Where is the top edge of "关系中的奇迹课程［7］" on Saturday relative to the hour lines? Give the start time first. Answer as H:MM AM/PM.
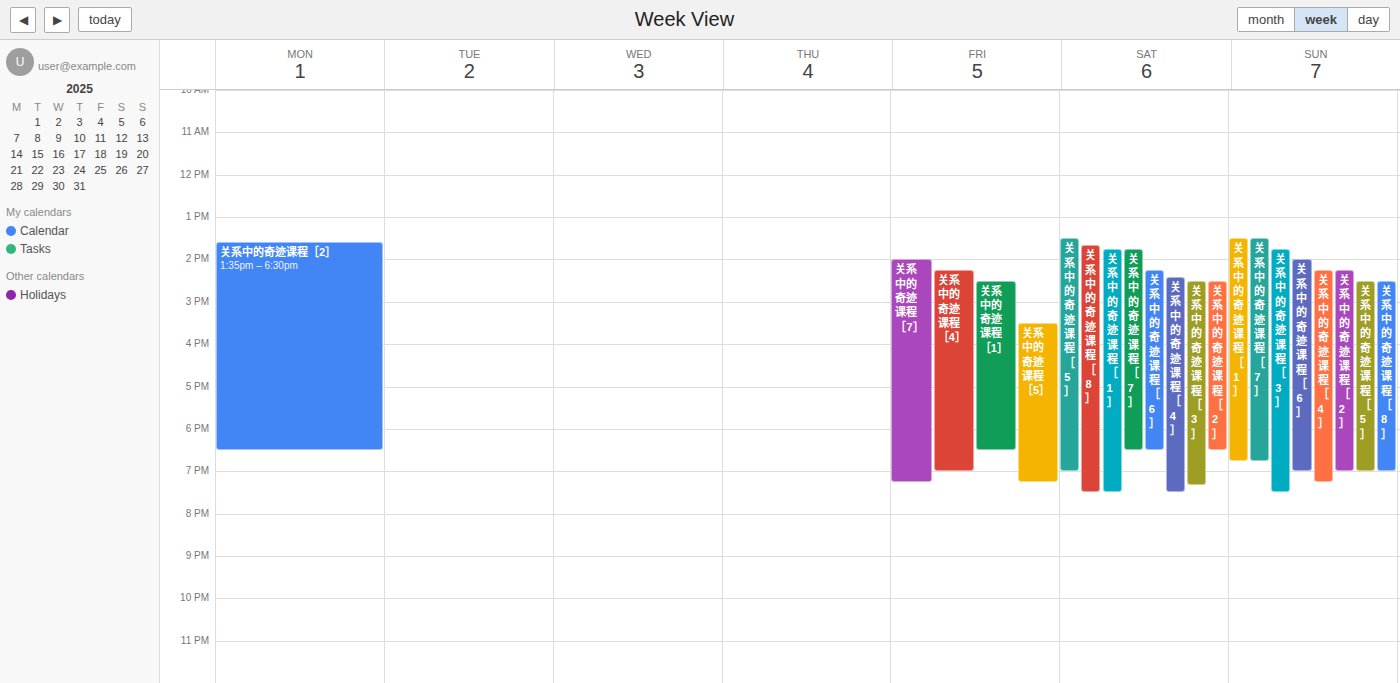
1:45 PM -- neither: three quarters of the way from the 1 PM line to the 2 PM line.